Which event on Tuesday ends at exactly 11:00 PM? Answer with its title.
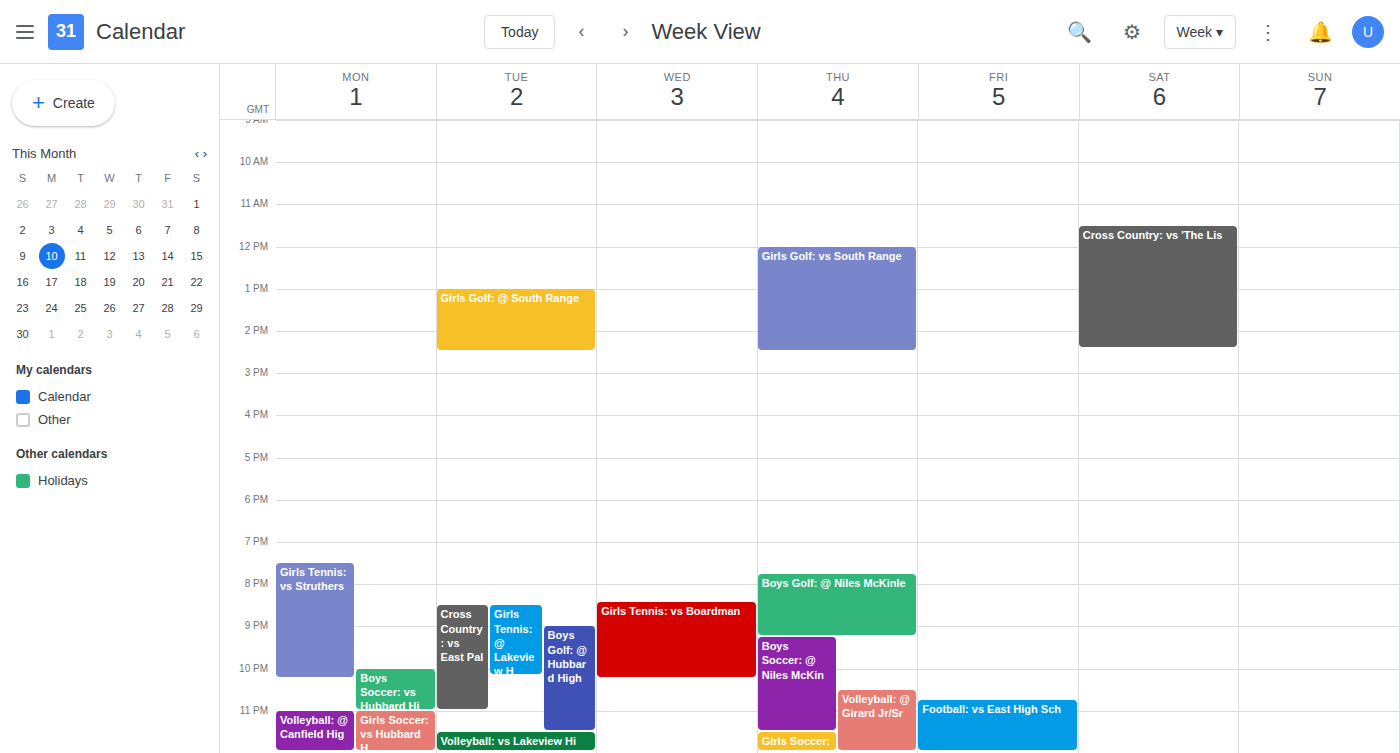
"Cross Country: vs East Pal"